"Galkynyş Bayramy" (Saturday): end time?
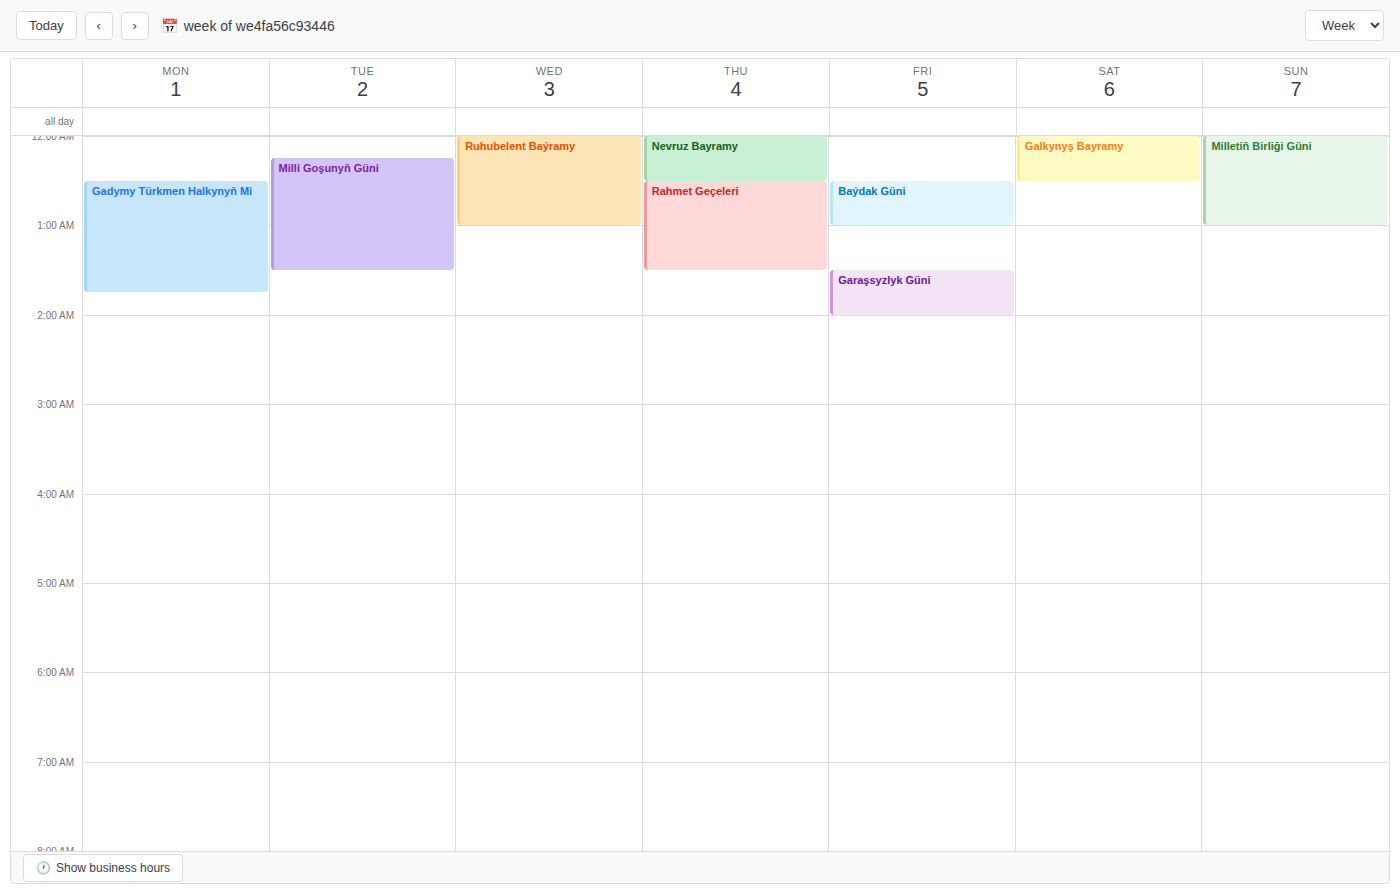
12:30 AM